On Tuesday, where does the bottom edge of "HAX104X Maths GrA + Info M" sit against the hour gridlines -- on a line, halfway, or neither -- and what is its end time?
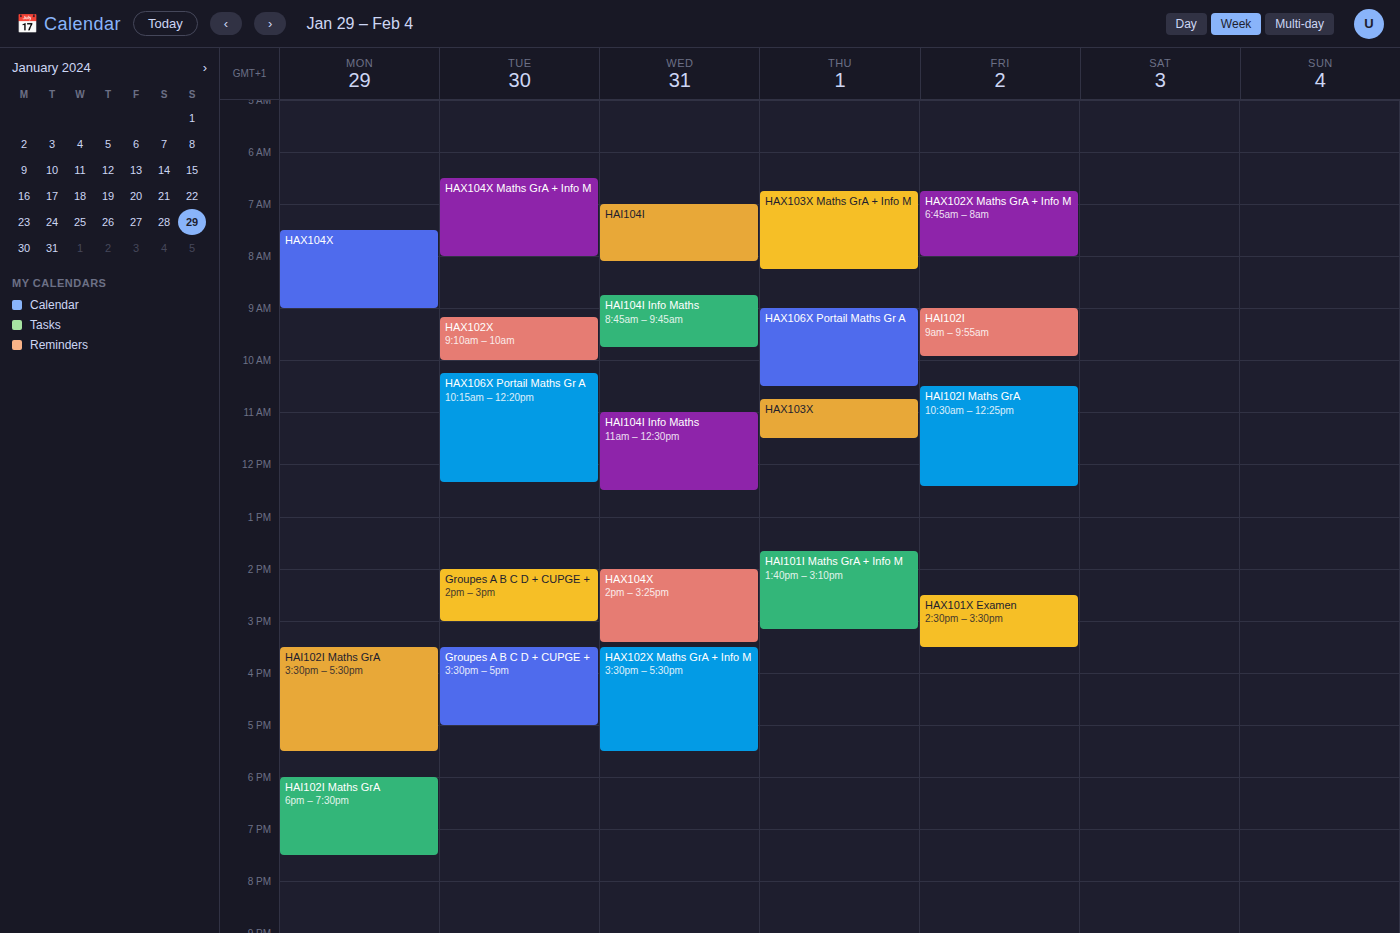
08:00 -- exactly on the 08:00 line.